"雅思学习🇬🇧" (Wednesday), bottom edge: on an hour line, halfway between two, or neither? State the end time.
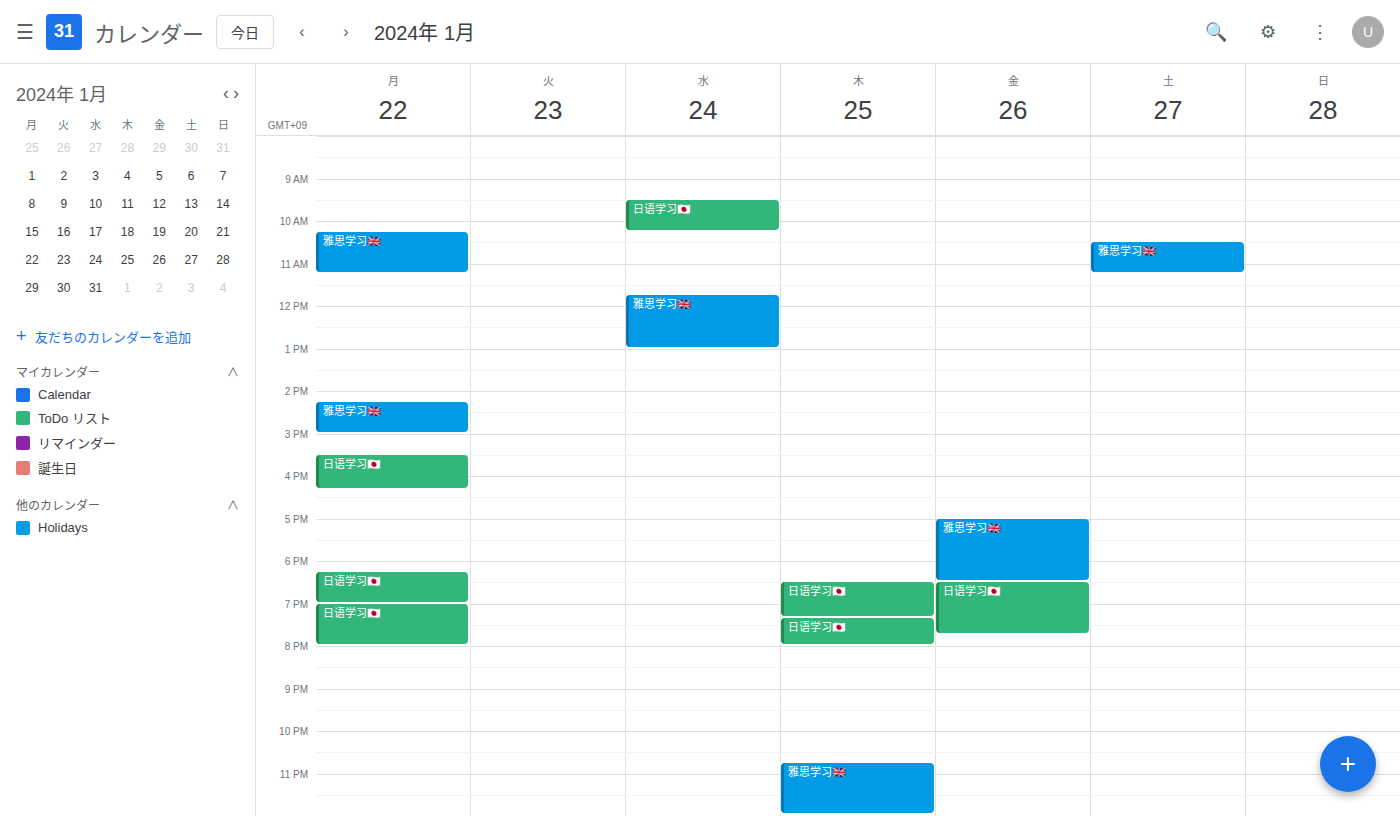
1:00 PM -- exactly on the 1 PM line.